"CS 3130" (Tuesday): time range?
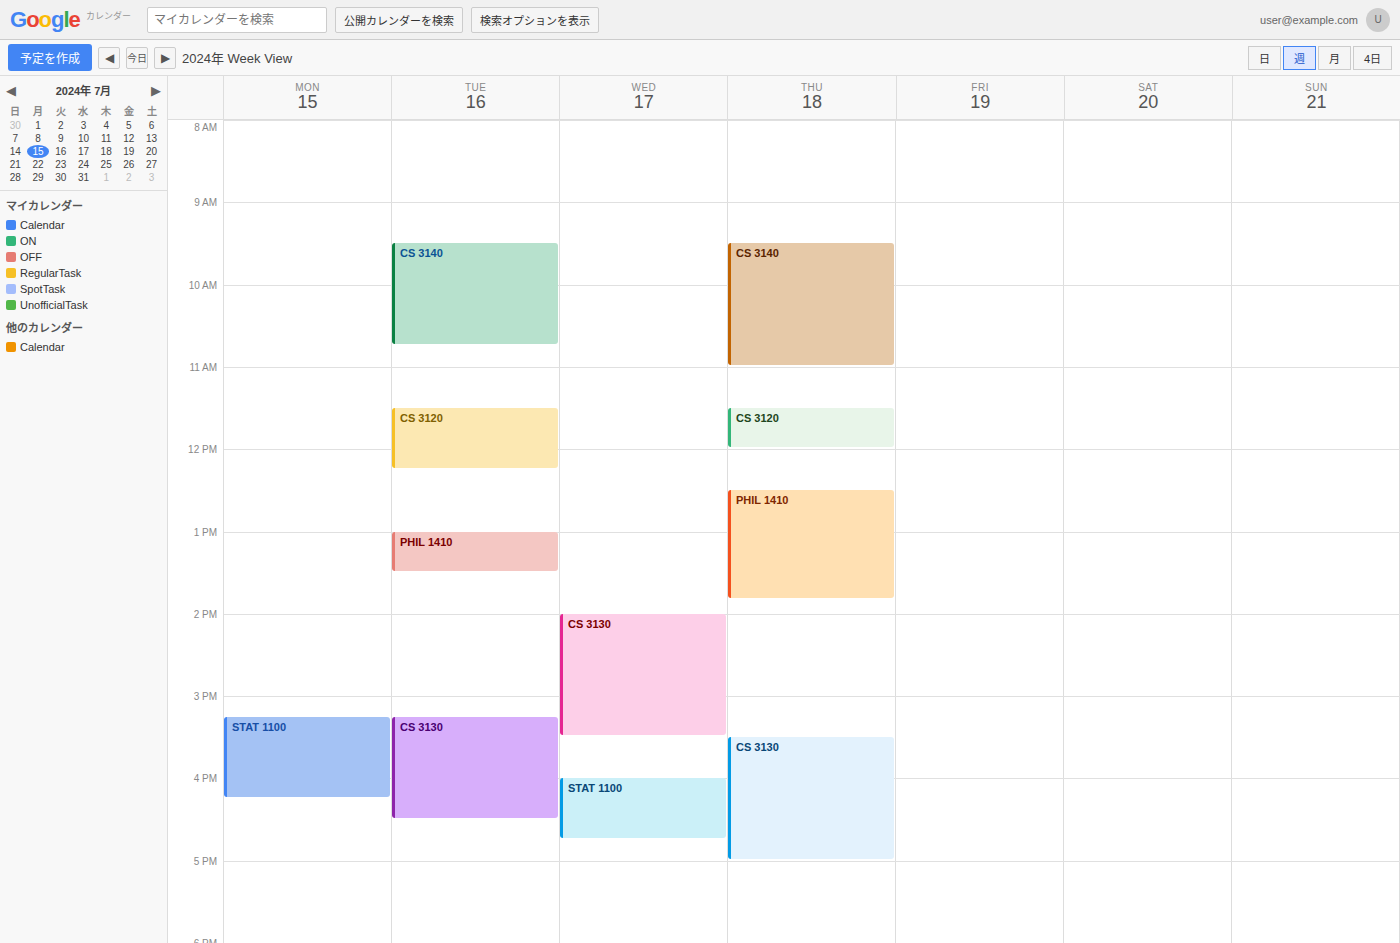
3:15 PM to 4:30 PM